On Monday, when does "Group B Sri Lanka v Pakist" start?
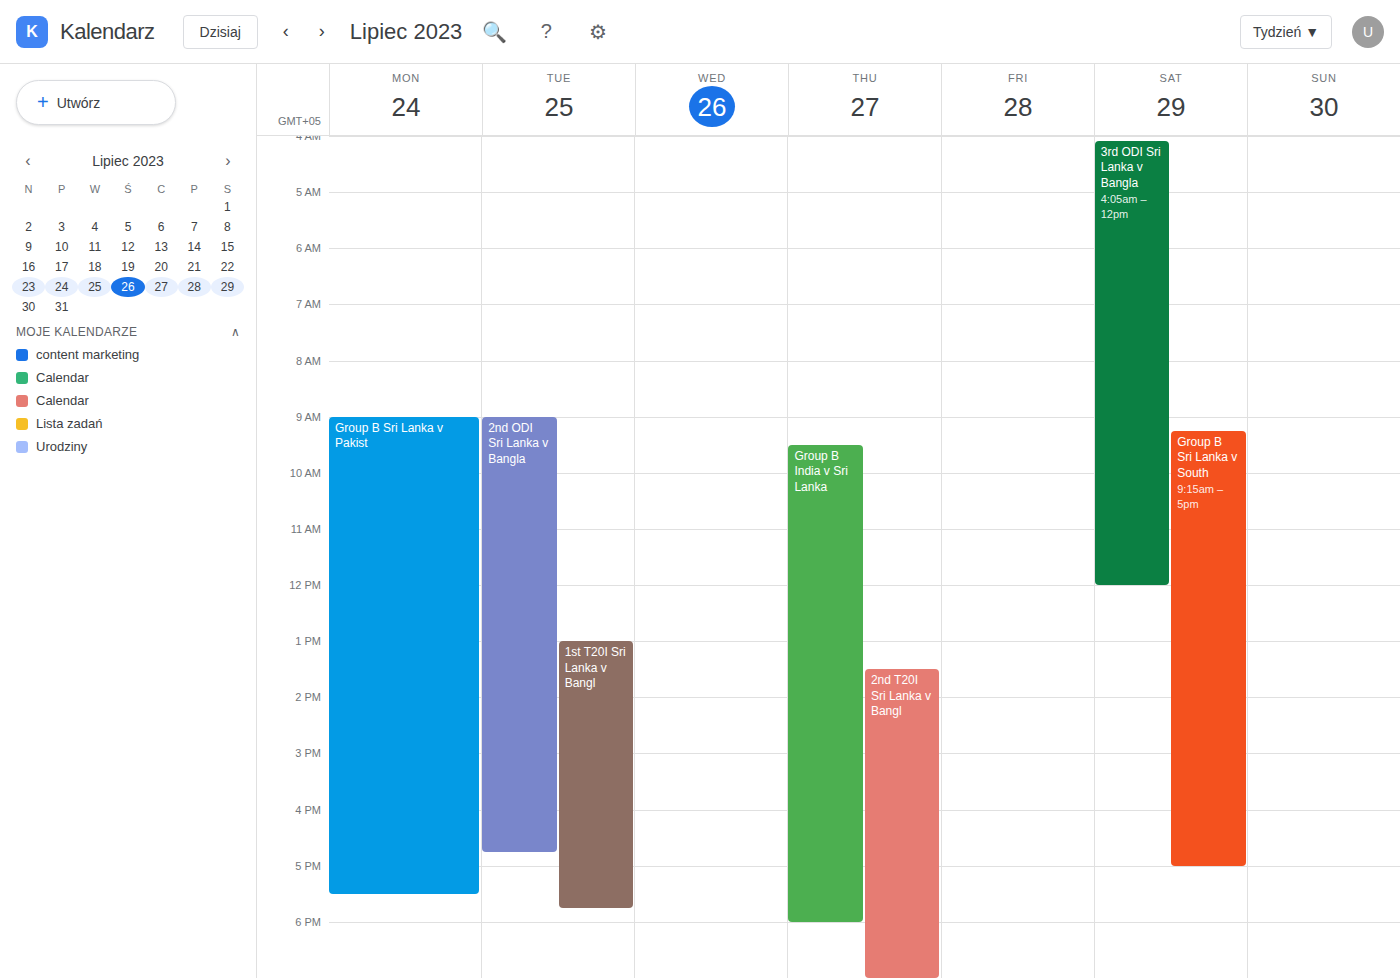
9:00 AM